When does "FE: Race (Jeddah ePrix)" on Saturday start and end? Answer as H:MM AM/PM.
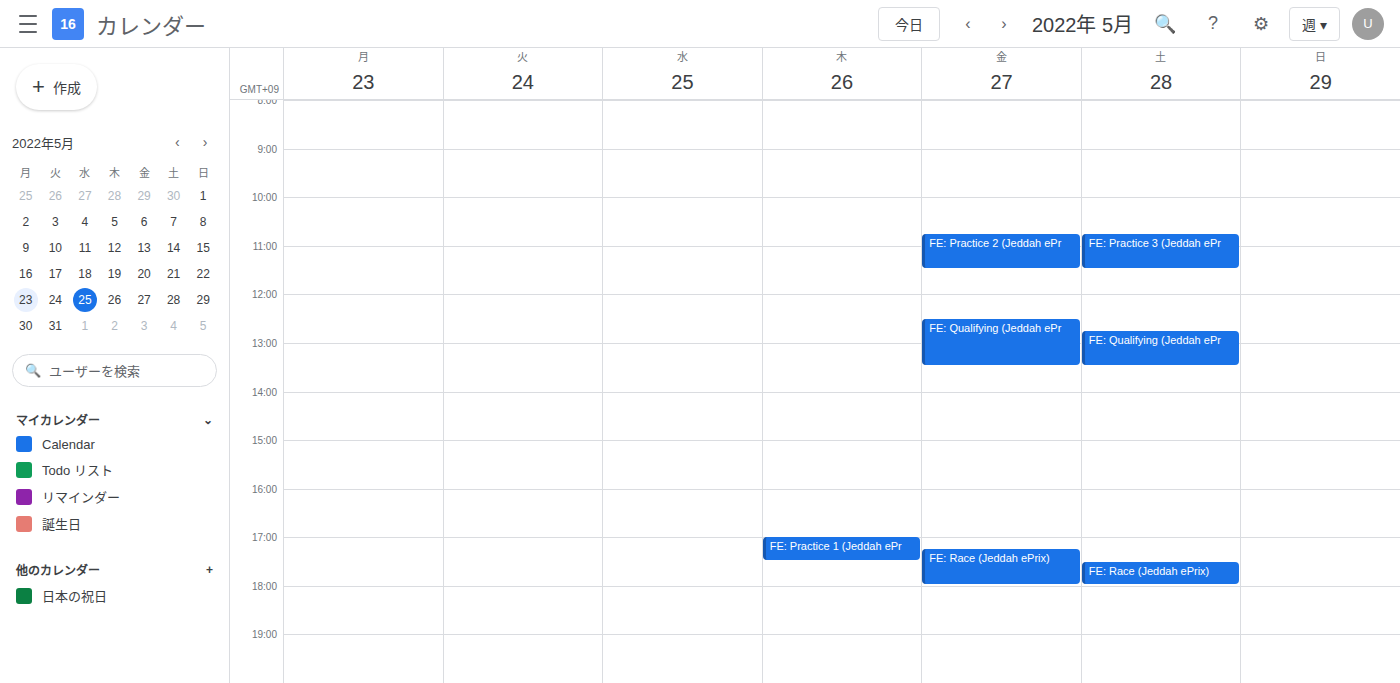
5:30 PM to 6:00 PM